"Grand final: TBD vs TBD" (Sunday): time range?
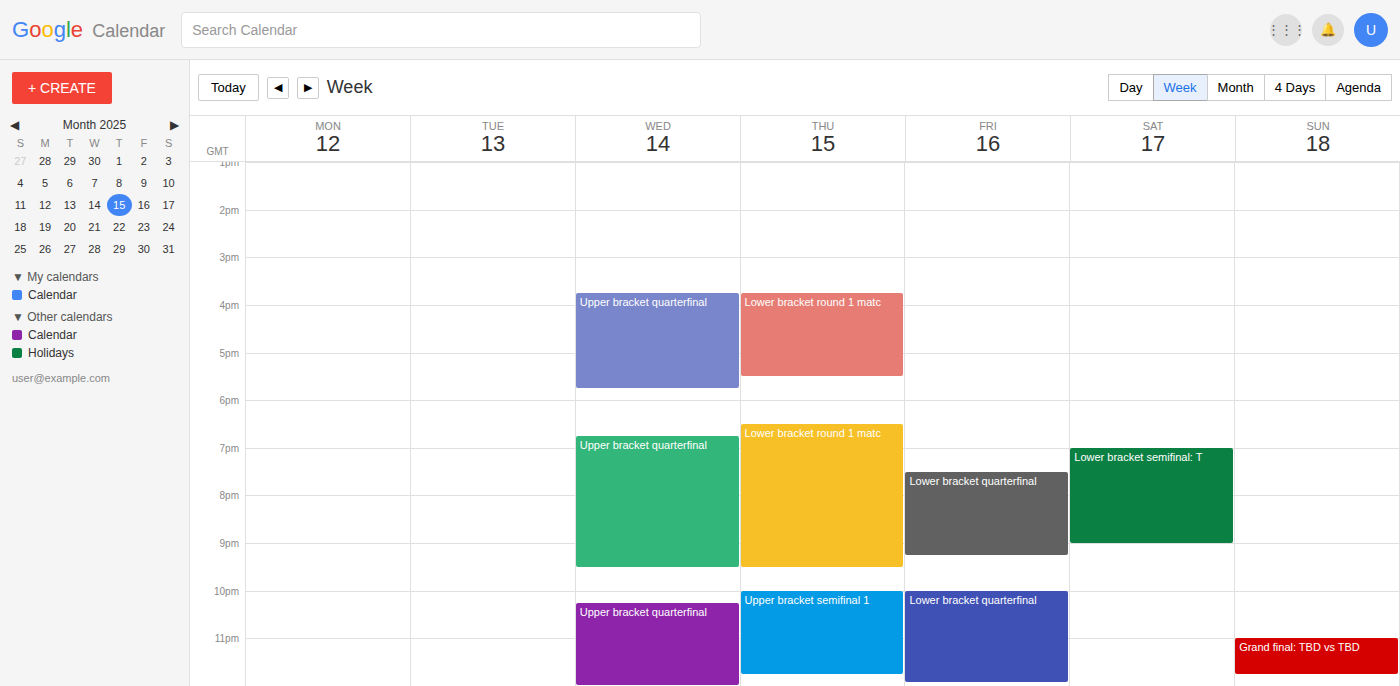
11:00 PM to 11:45 PM